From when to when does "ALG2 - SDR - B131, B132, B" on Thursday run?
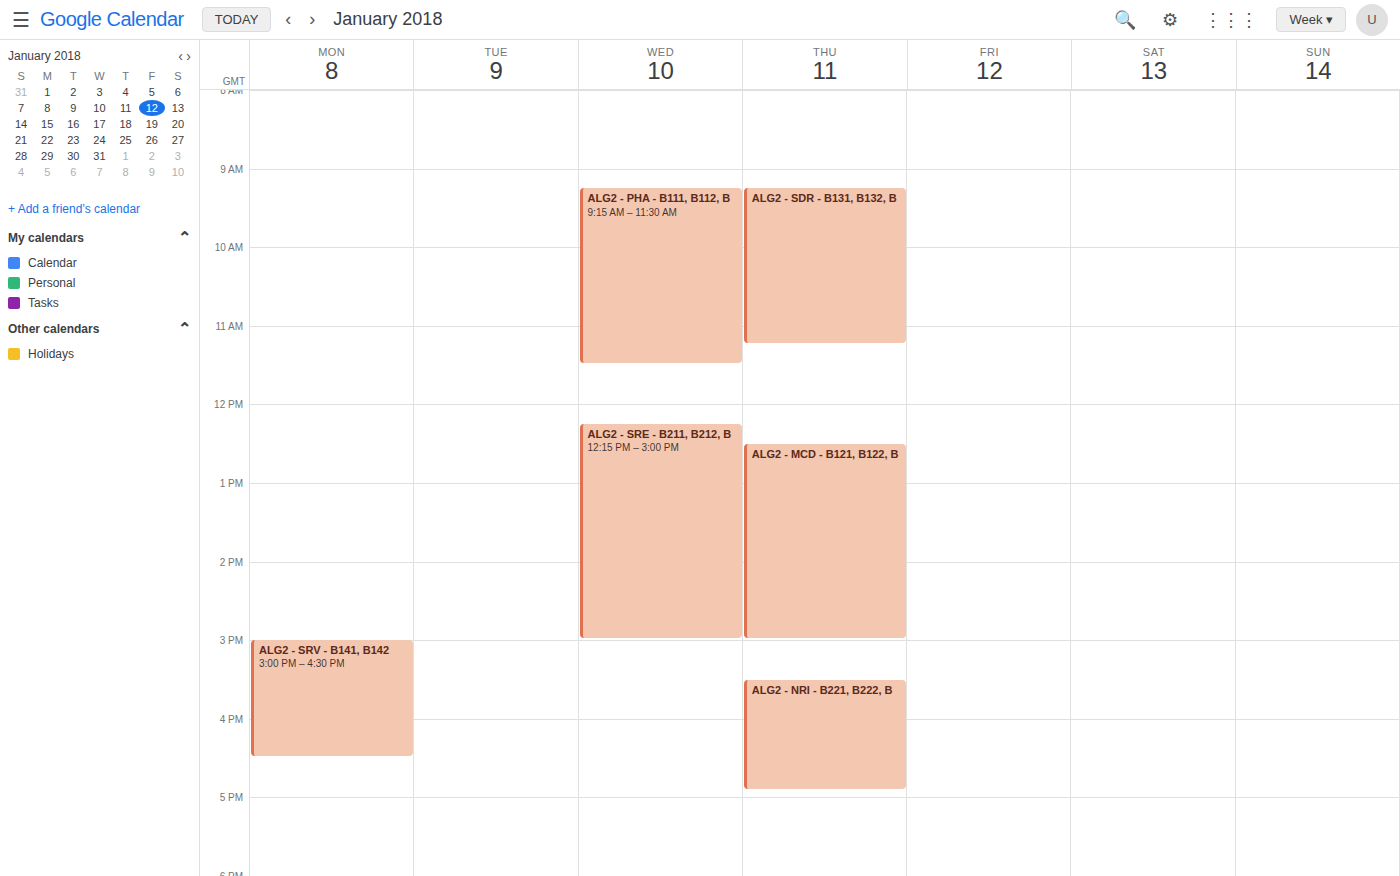
9:15 AM to 11:15 AM